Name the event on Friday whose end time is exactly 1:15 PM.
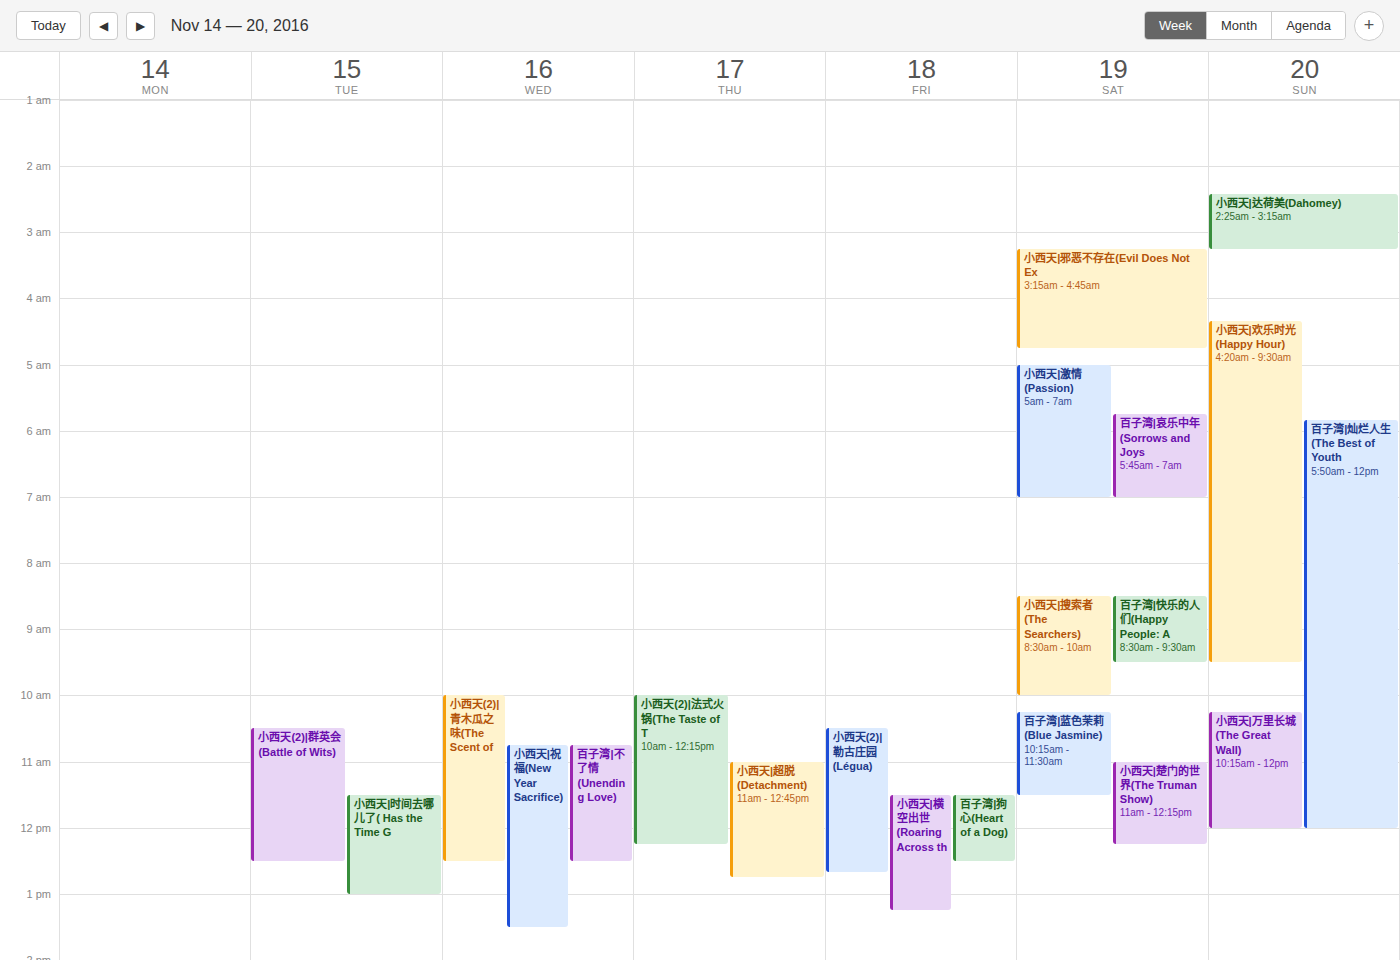
"小西天|横空出世(Roaring Across th"